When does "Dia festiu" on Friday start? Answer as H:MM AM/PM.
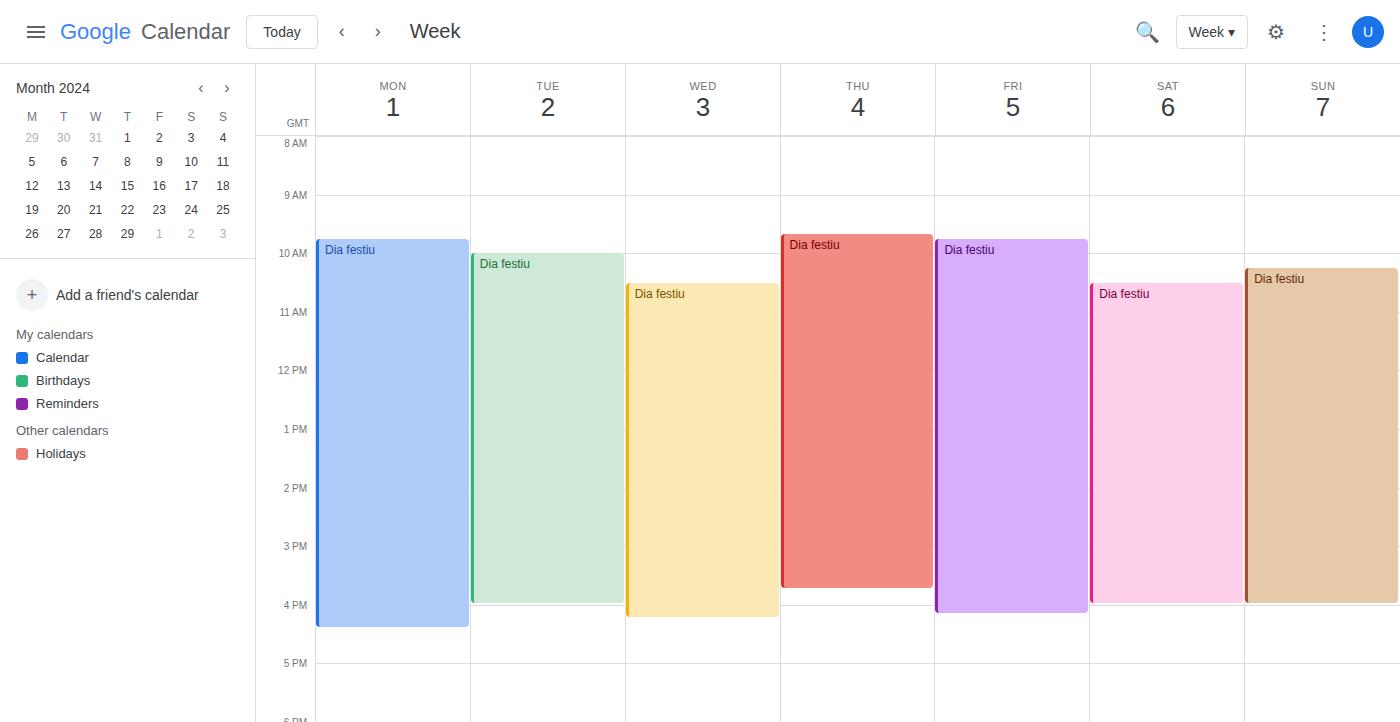
9:45 AM